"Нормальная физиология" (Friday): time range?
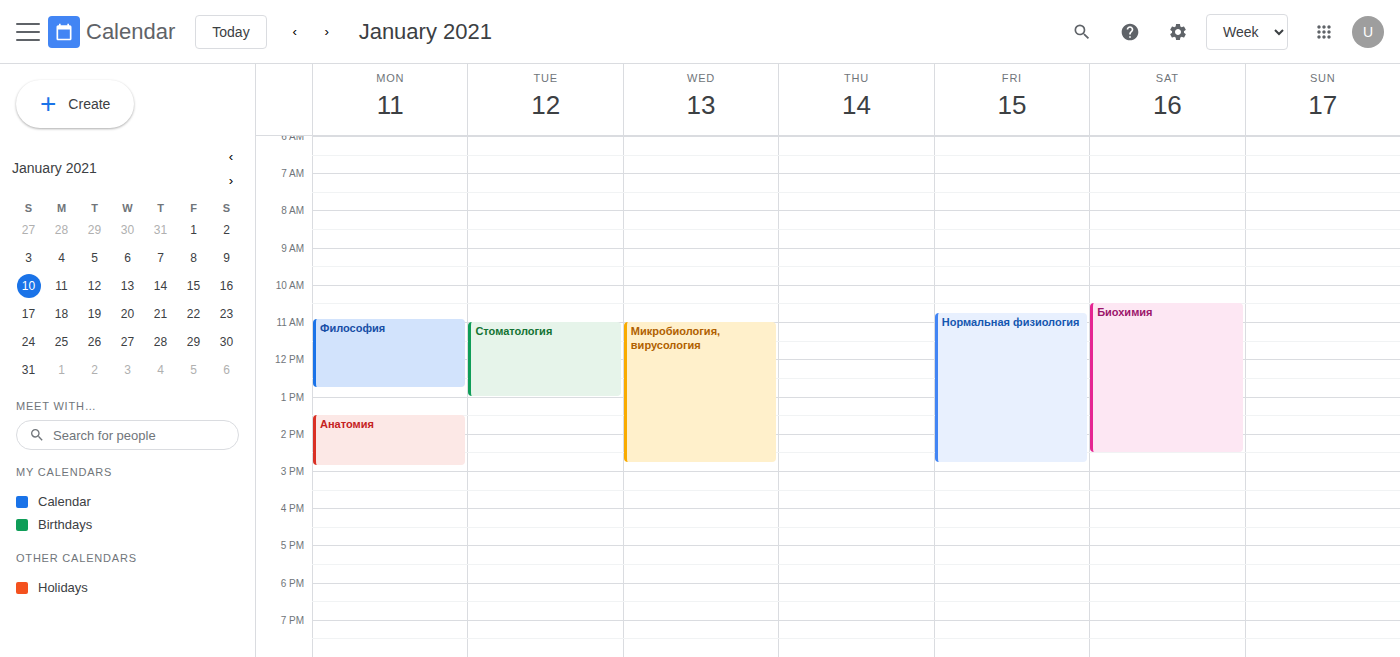
10:45 AM to 2:45 PM